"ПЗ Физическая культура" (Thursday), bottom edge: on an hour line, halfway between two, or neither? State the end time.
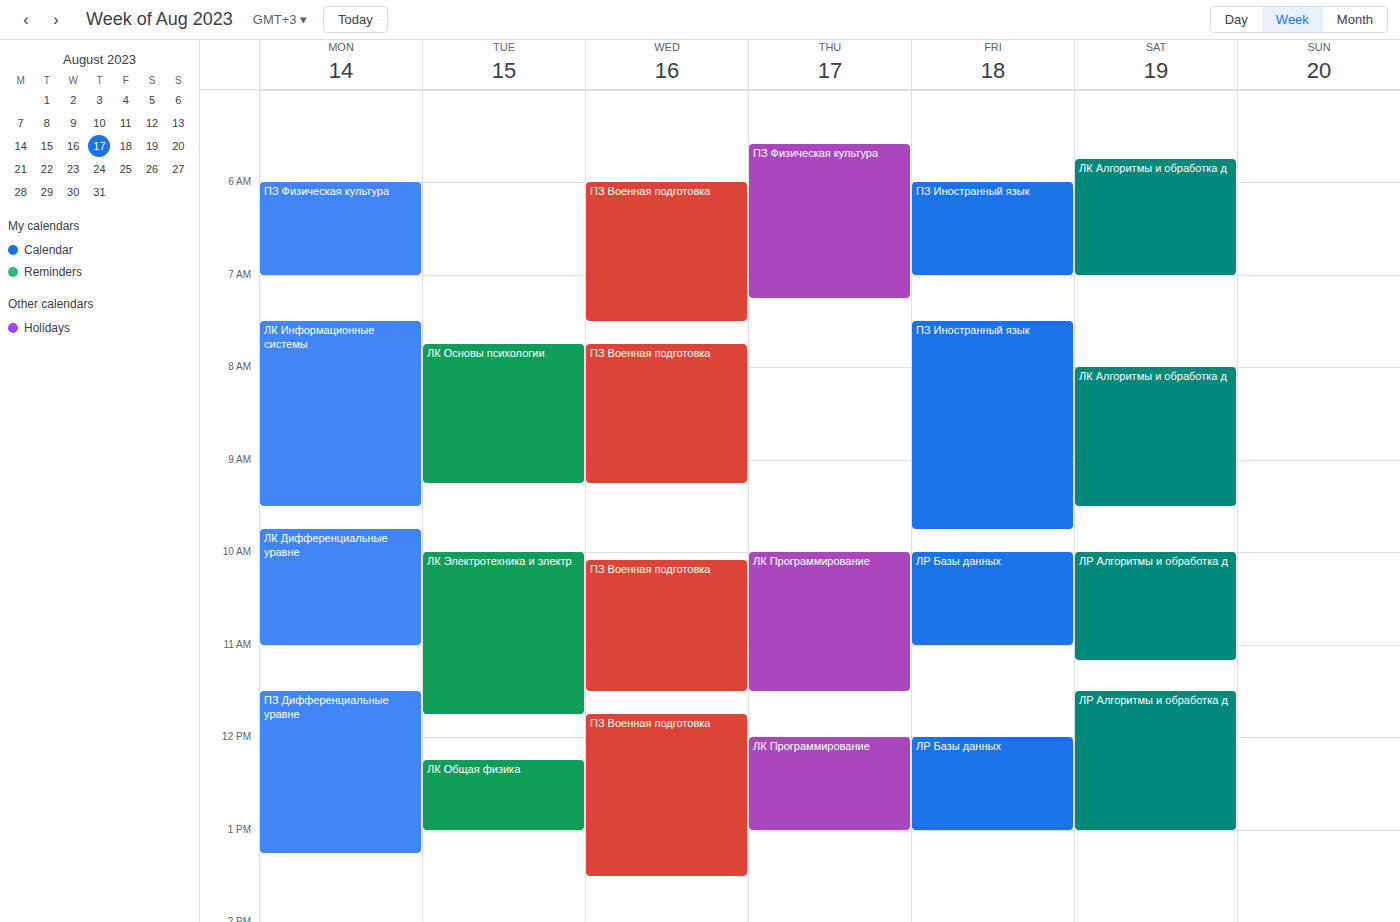
7:15 AM -- neither: a quarter of the way from the 7 AM line to the 8 AM line.